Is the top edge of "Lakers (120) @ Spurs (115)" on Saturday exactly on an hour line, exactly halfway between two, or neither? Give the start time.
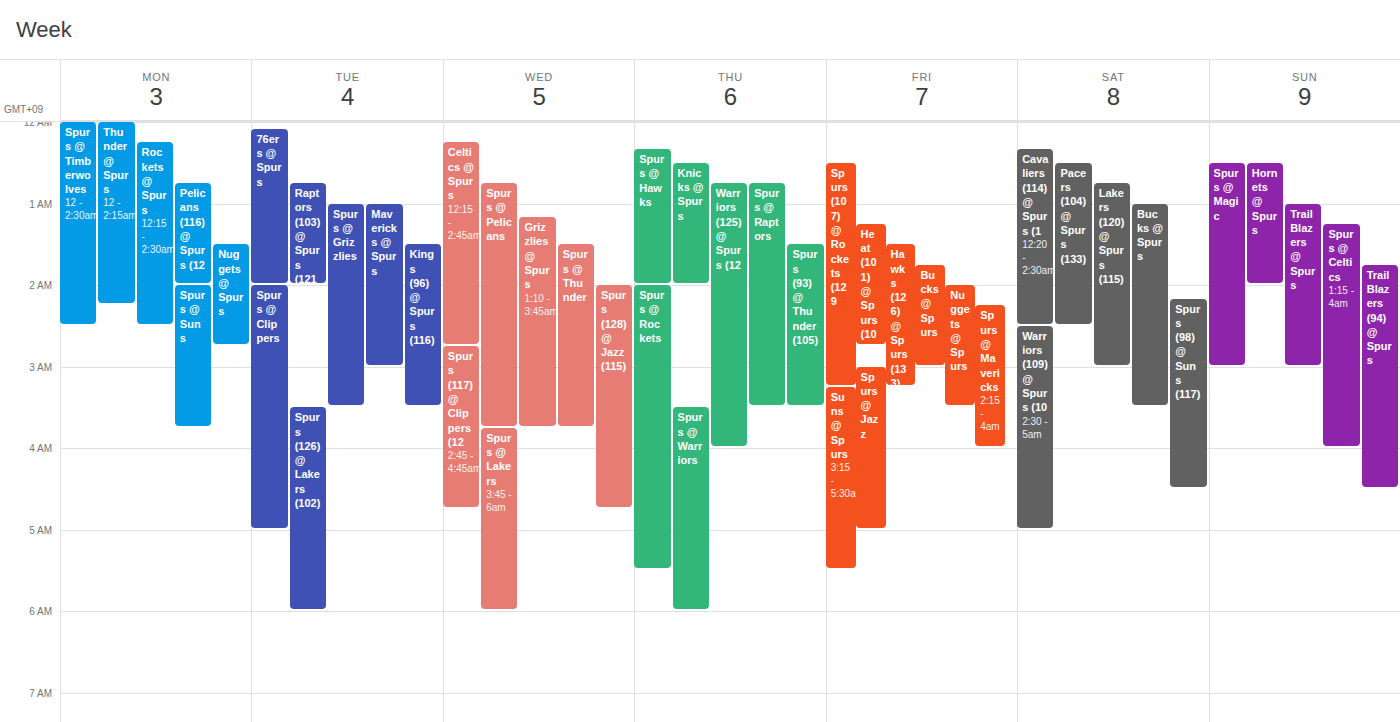
12:45 AM -- neither: three quarters of the way from the 12 AM line to the 1 AM line.